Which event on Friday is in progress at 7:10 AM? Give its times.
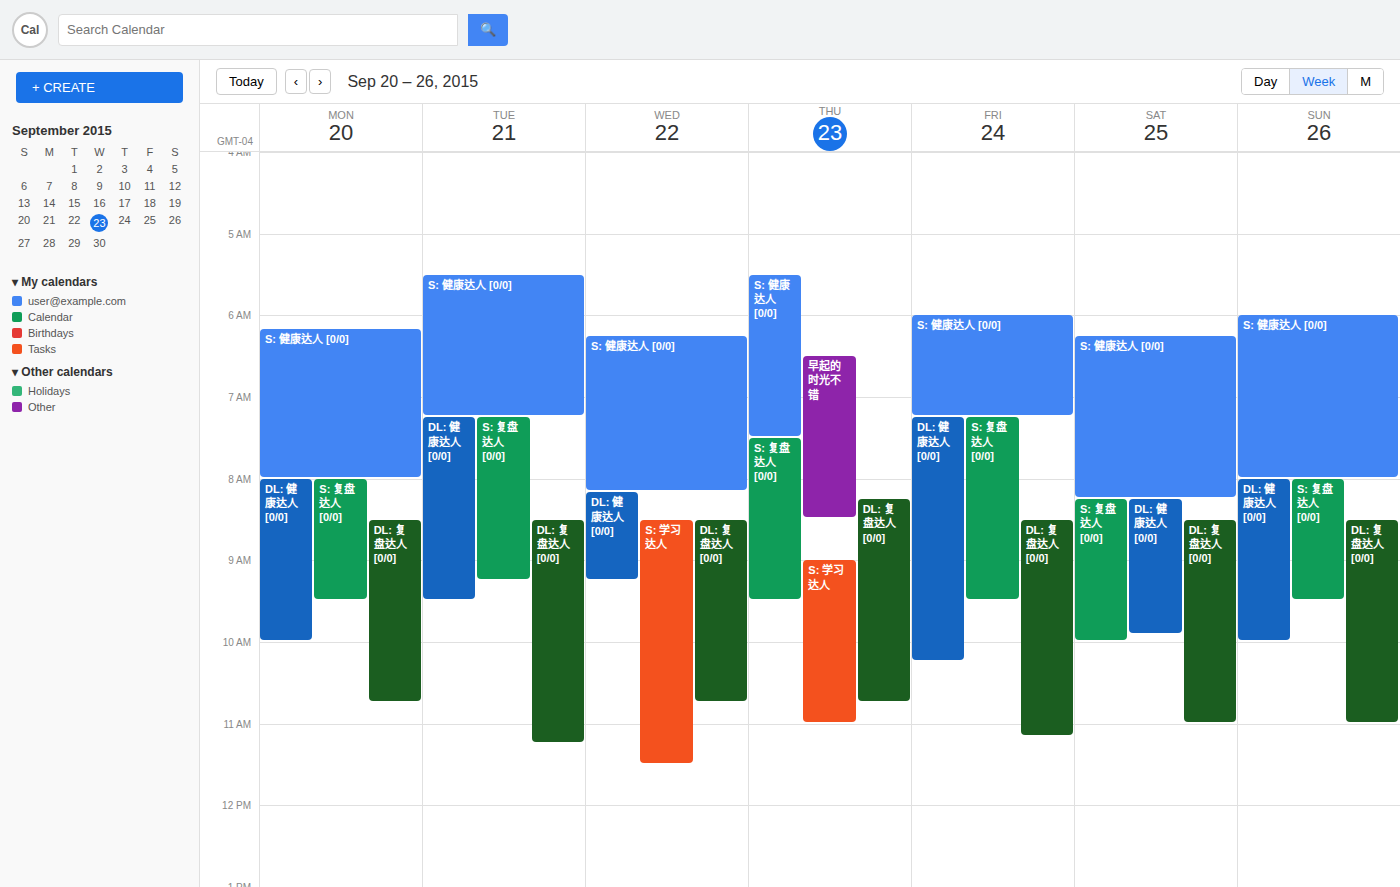
"S: 健康达人 [0/0]", 6:00 AM to 7:15 AM